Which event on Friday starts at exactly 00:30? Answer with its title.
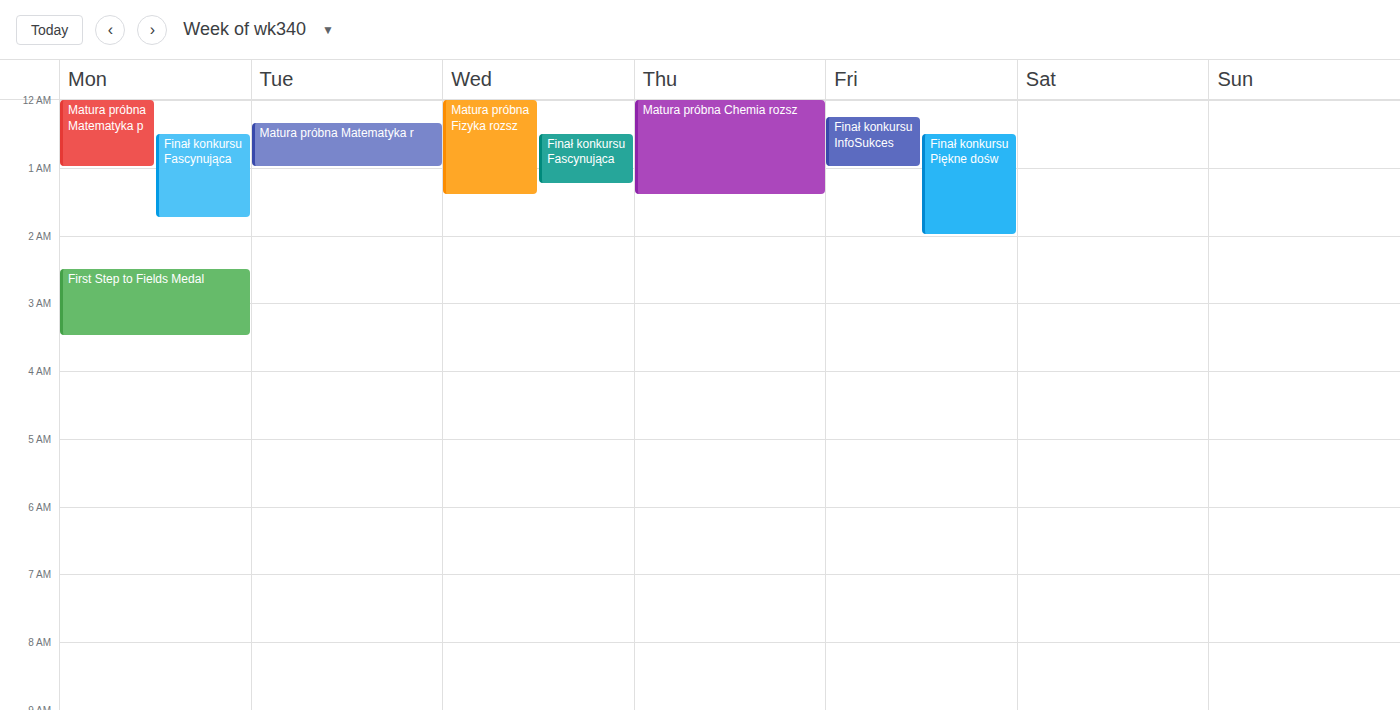
"Finał konkursu Piękne dośw"